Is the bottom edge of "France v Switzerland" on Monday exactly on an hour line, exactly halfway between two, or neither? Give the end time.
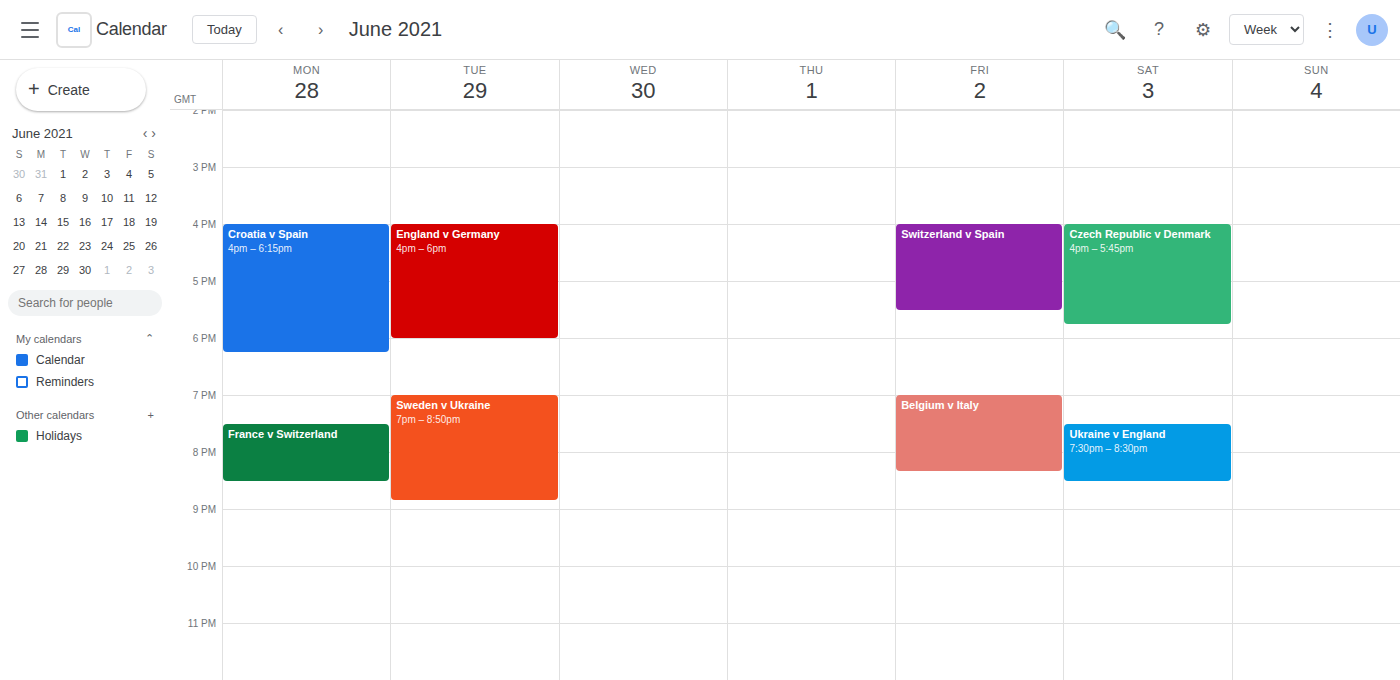
8:30 PM -- halfway between the 8 PM and 9 PM lines.